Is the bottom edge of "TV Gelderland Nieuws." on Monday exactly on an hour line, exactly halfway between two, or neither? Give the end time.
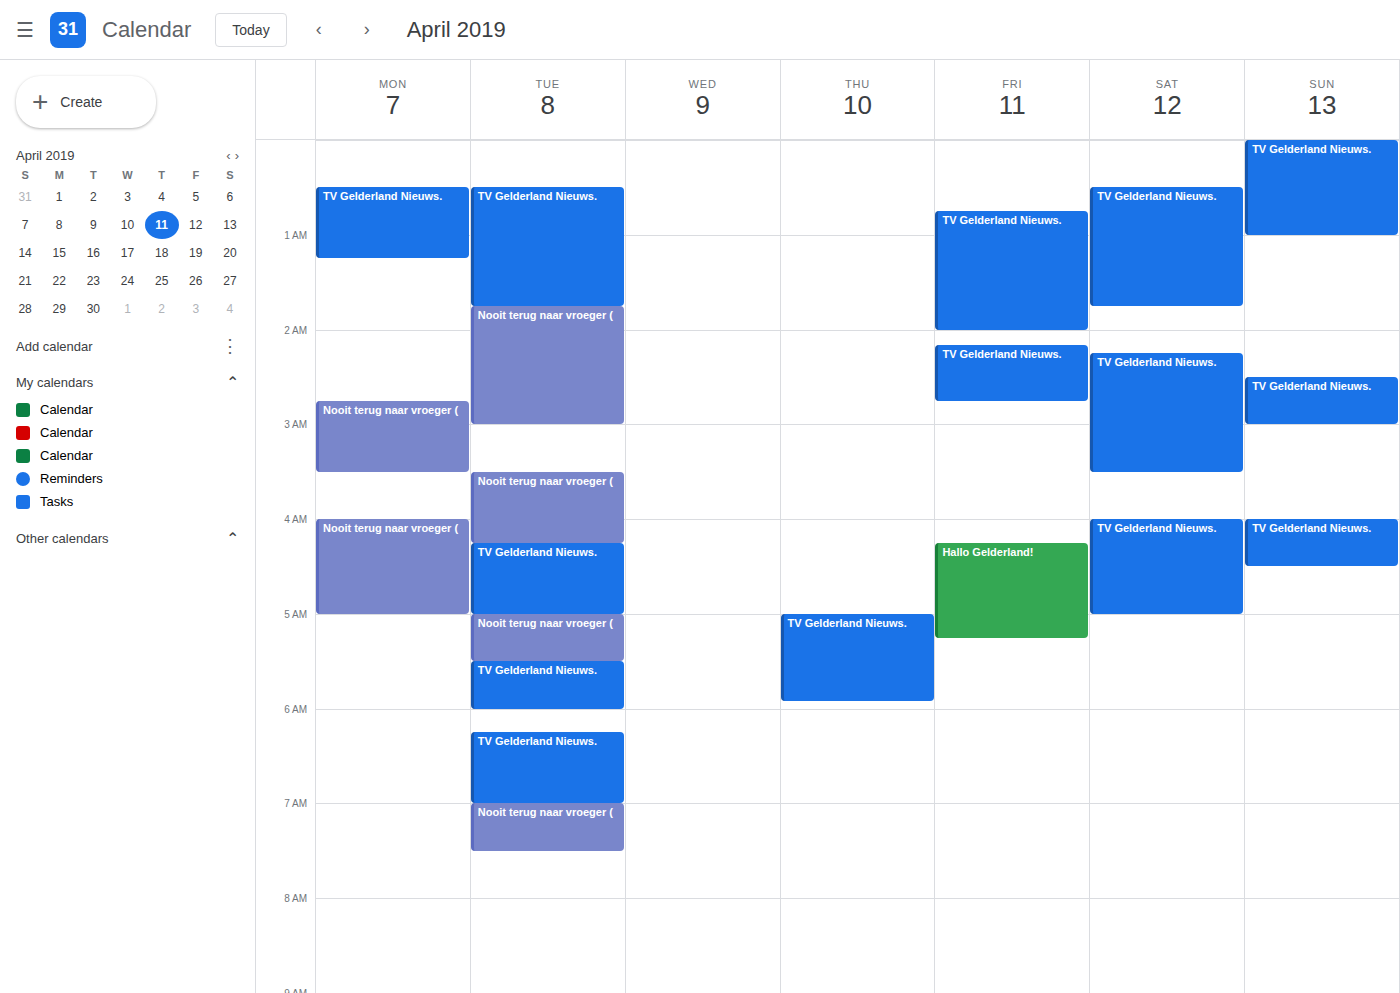
1:15 AM -- neither: a quarter of the way from the 1 AM line to the 2 AM line.